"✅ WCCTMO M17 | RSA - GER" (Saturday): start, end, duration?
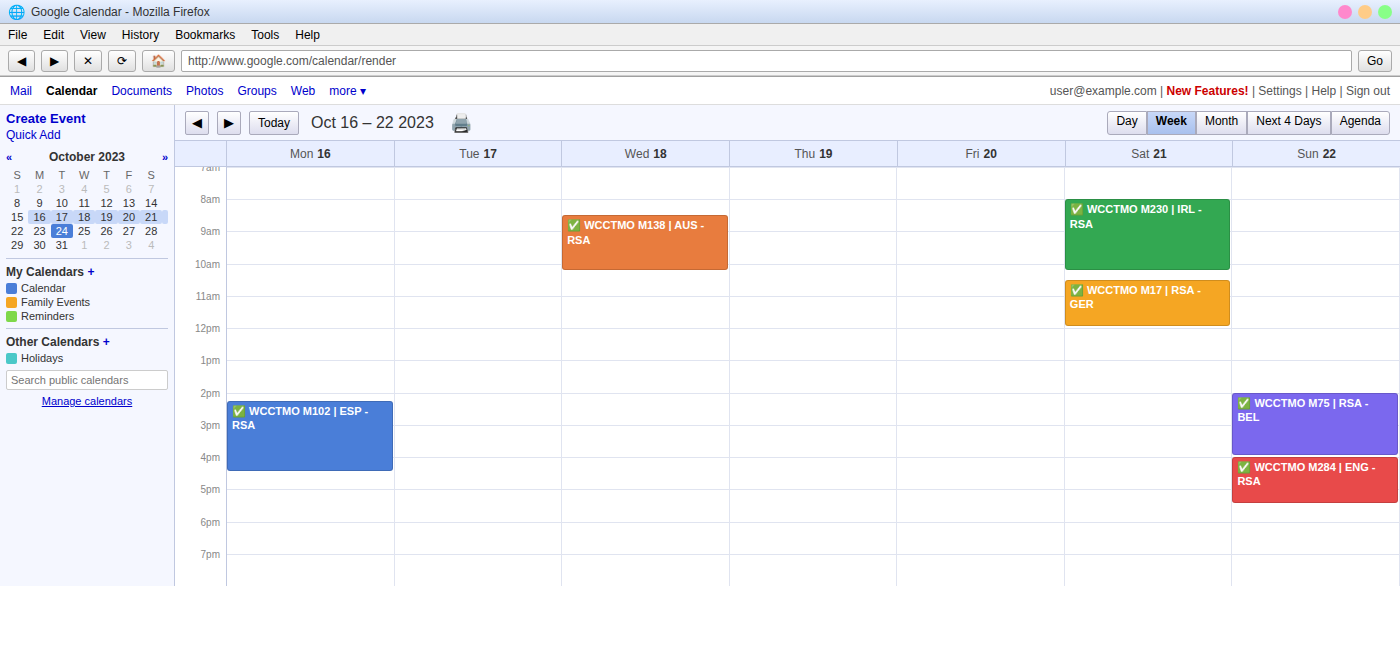
10:30 to 12:00, 1 hour 30 minutes